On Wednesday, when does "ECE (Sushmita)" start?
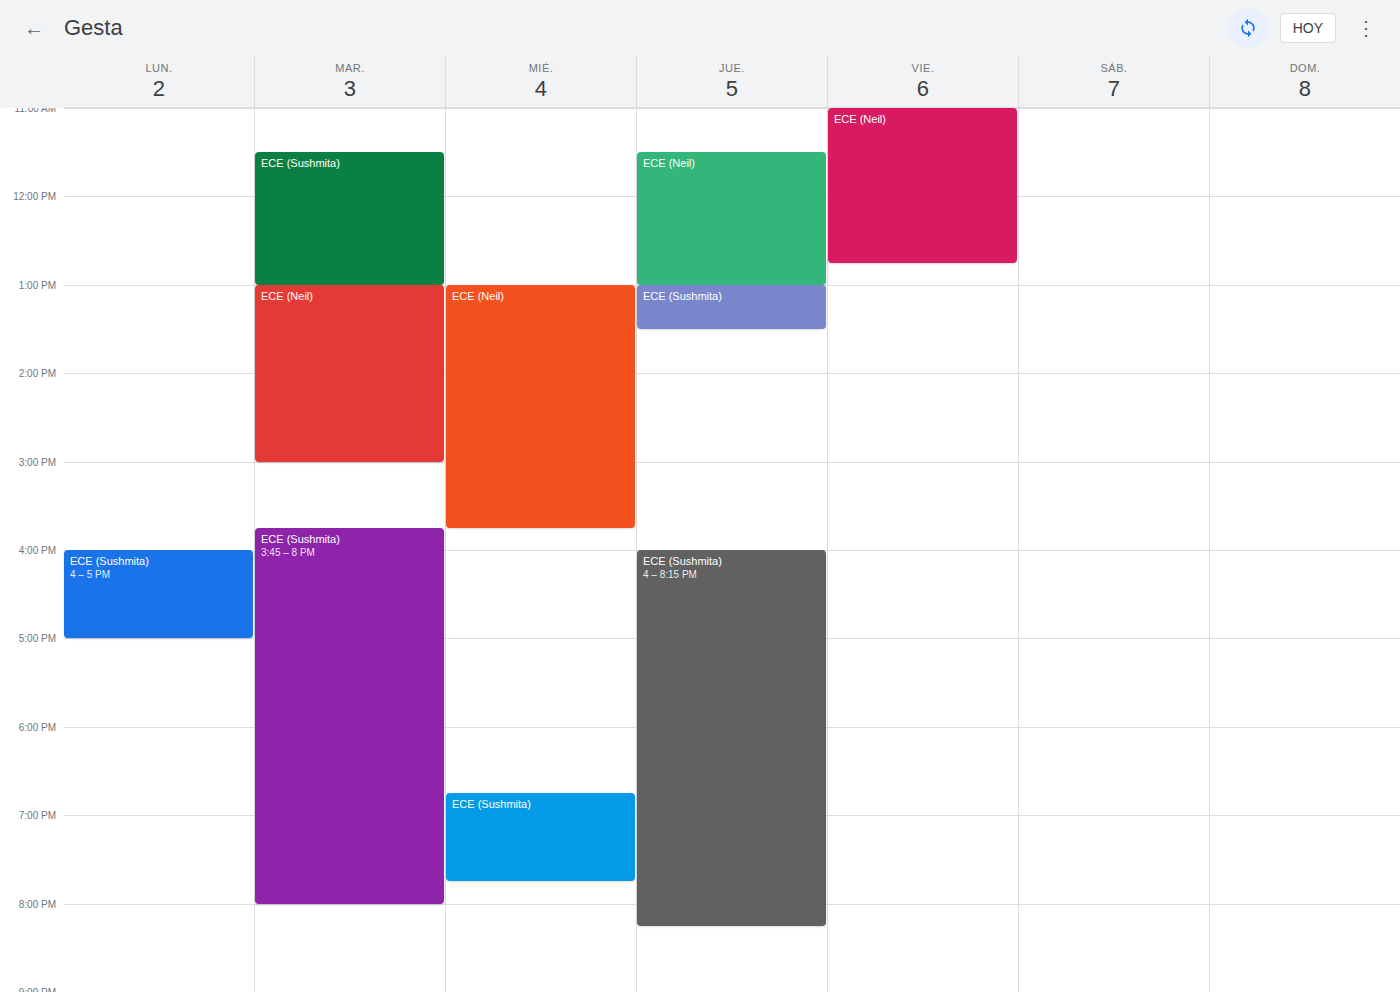
18:45